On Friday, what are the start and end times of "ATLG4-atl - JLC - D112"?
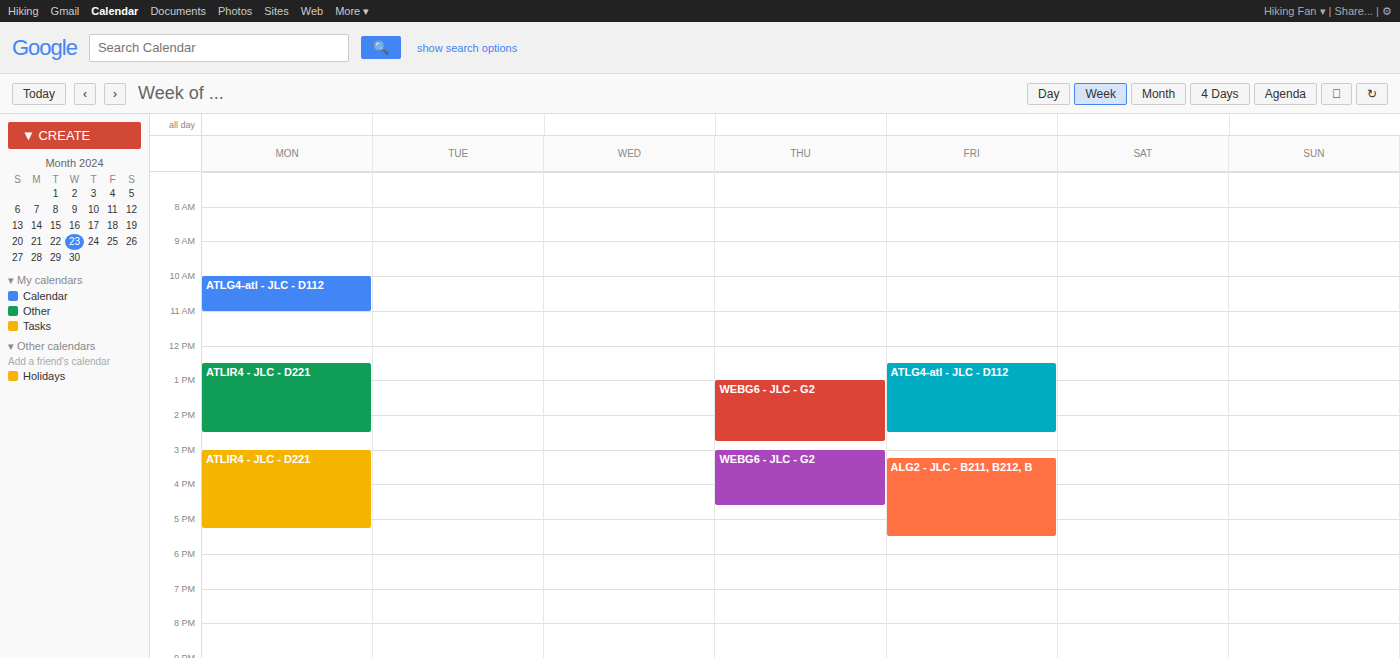
12:30 PM to 2:30 PM